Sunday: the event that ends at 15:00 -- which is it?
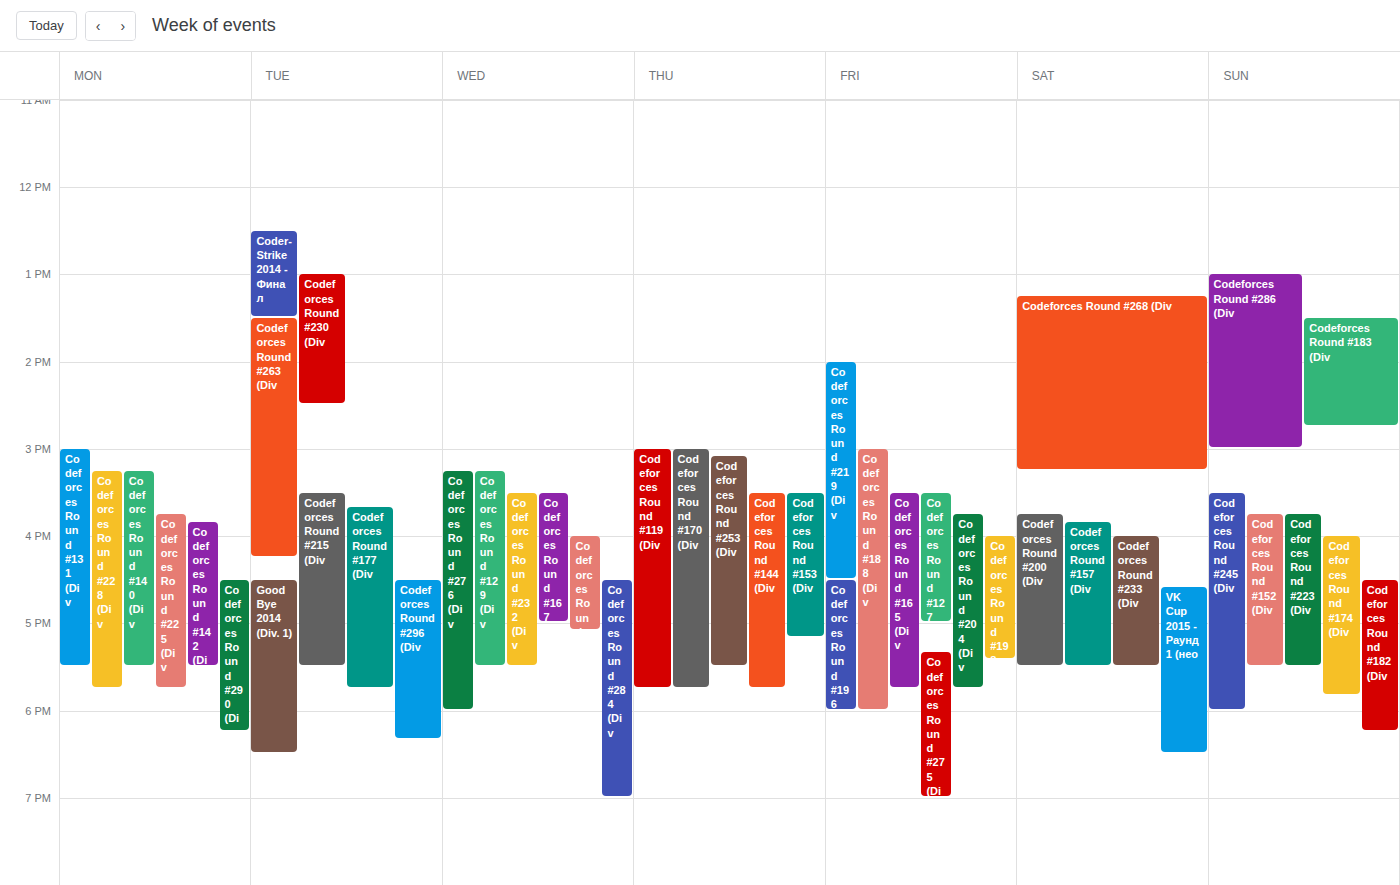
"Codeforces Round #286 (Div"